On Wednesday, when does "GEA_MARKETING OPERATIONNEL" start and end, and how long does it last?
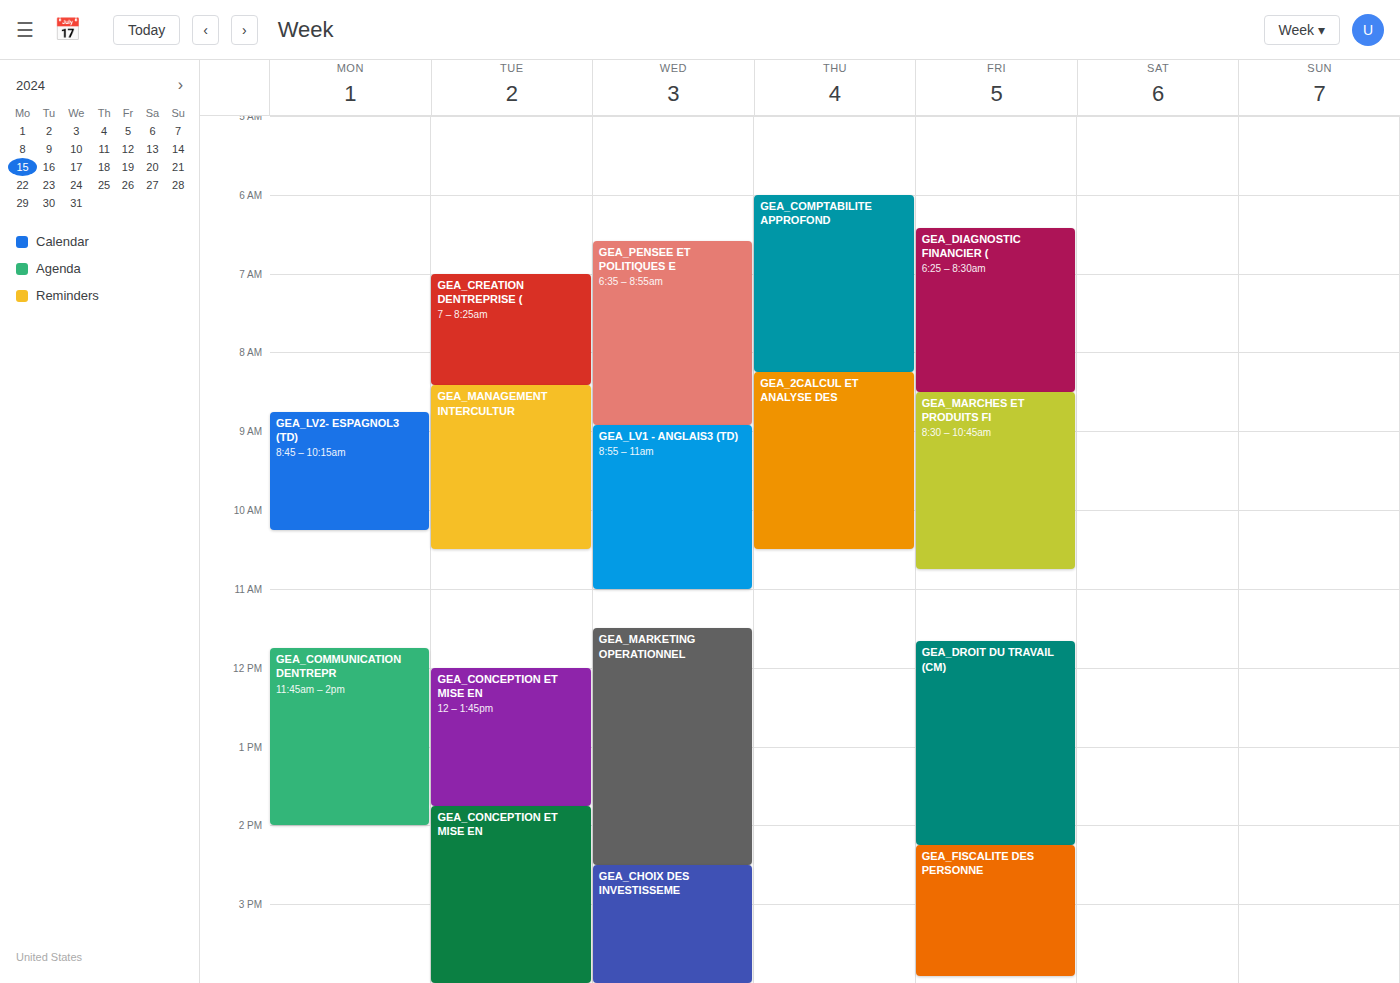
11:30 to 14:30, 3 hours